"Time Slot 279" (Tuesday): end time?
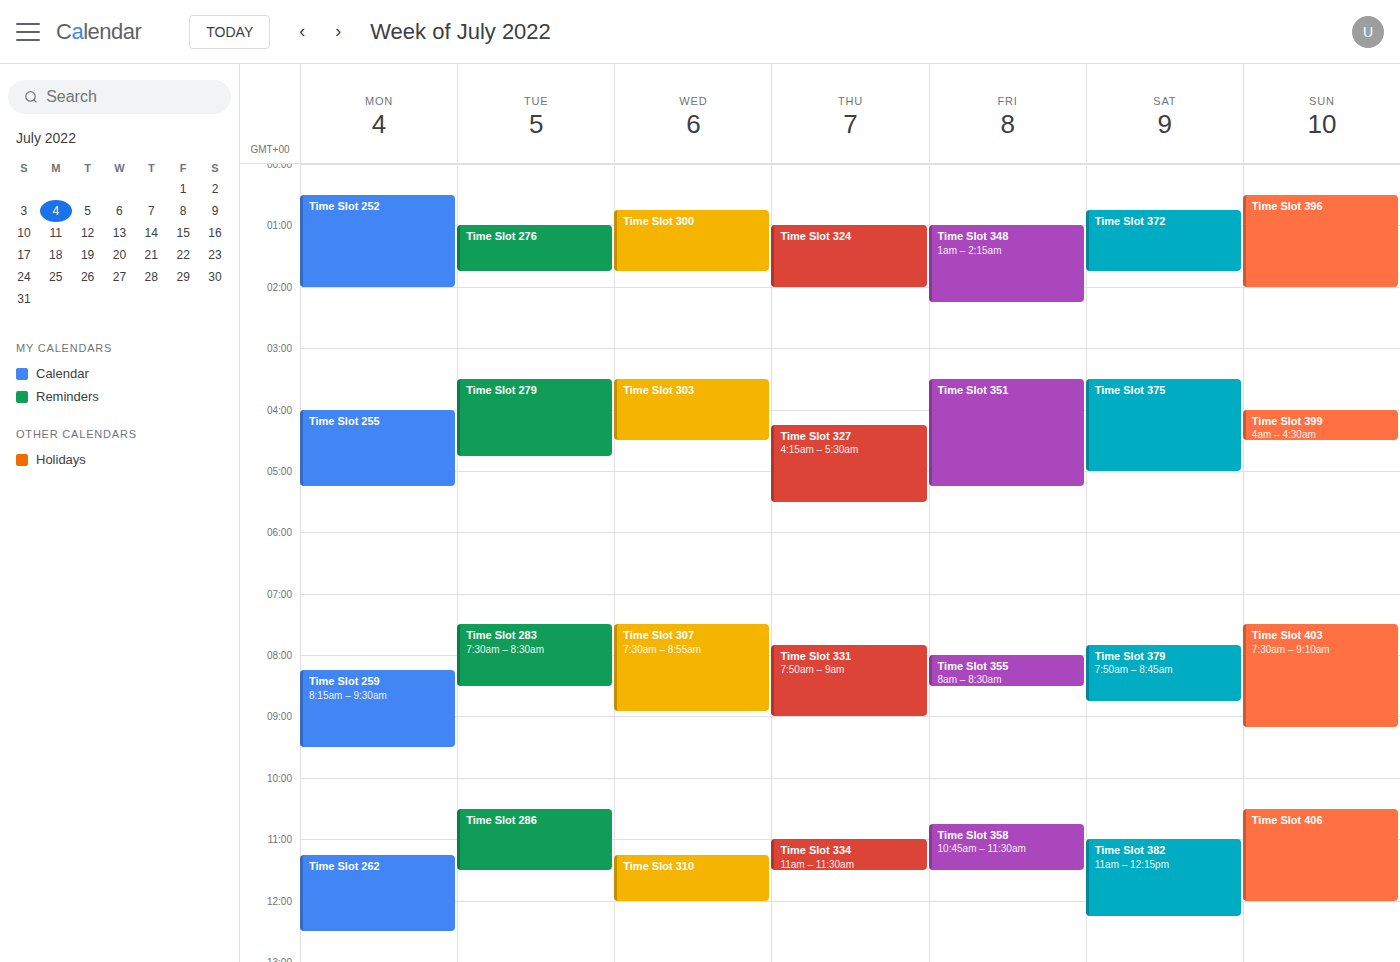
4:45 AM